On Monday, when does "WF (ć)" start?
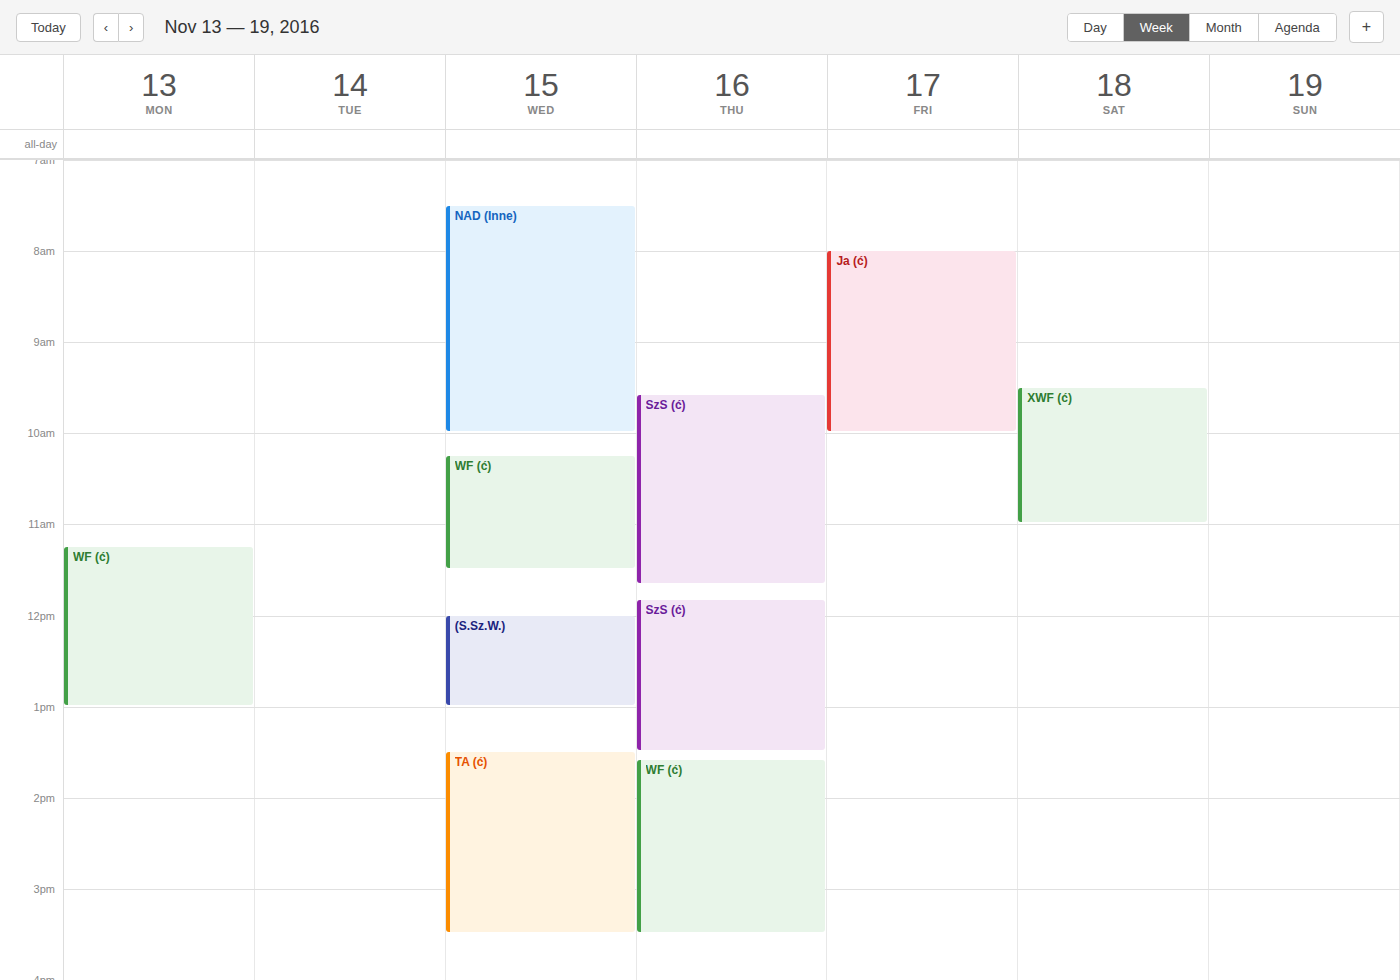
11:15 AM